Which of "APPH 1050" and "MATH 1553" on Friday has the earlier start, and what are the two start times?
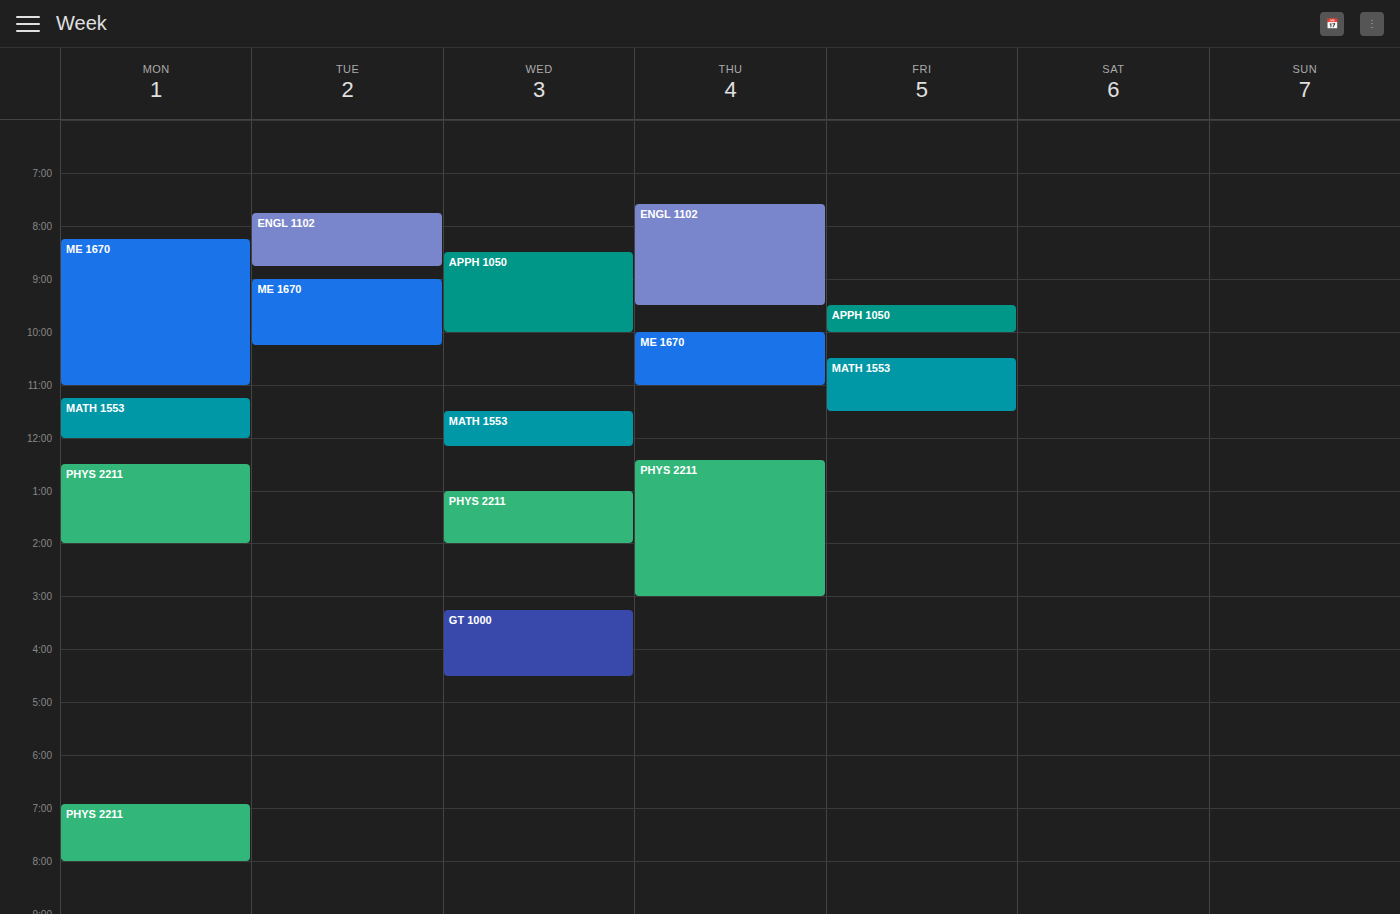
"APPH 1050" 9:30 AM; "MATH 1553" 10:30 AM.